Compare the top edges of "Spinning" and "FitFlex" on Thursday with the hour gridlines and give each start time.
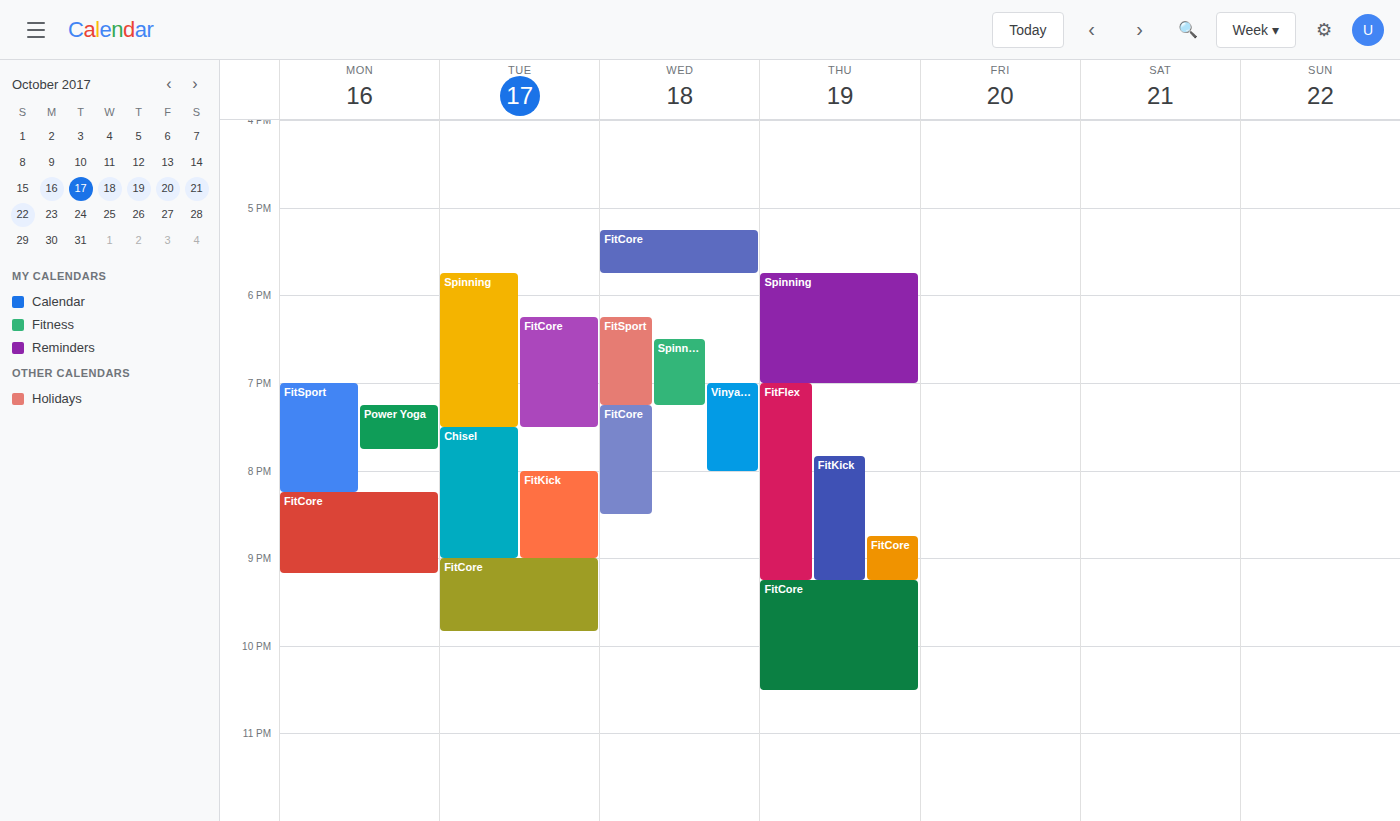
"Spinning": 5:45 PM, neither: three quarters of the way from the 5 PM line to the 6 PM line. "FitFlex": 7:00 PM, exactly on the 7 PM line.